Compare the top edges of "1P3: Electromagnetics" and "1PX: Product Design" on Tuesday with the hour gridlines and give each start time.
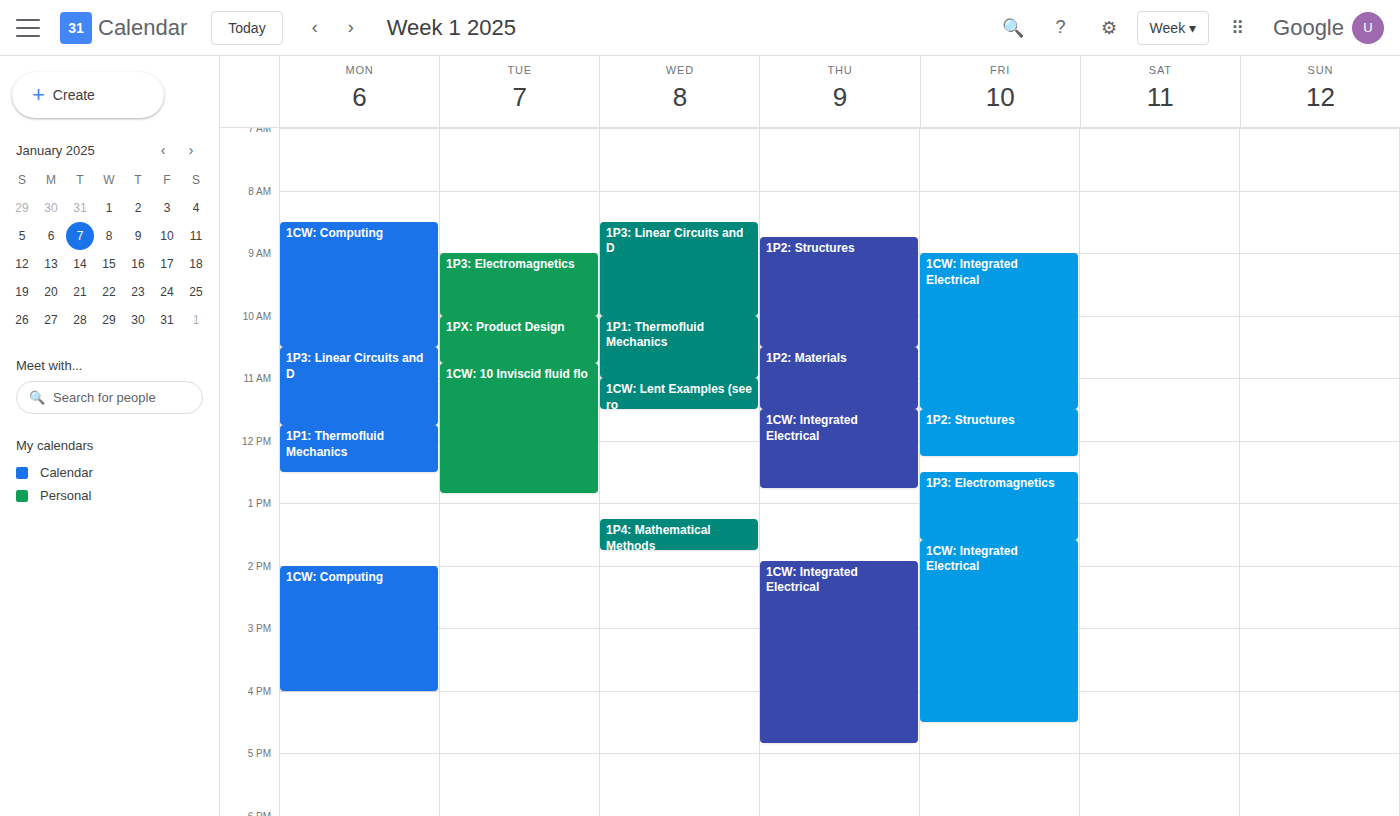
"1P3: Electromagnetics": 9:00 AM, exactly on the 9 AM line. "1PX: Product Design": 10:00 AM, exactly on the 10 AM line.